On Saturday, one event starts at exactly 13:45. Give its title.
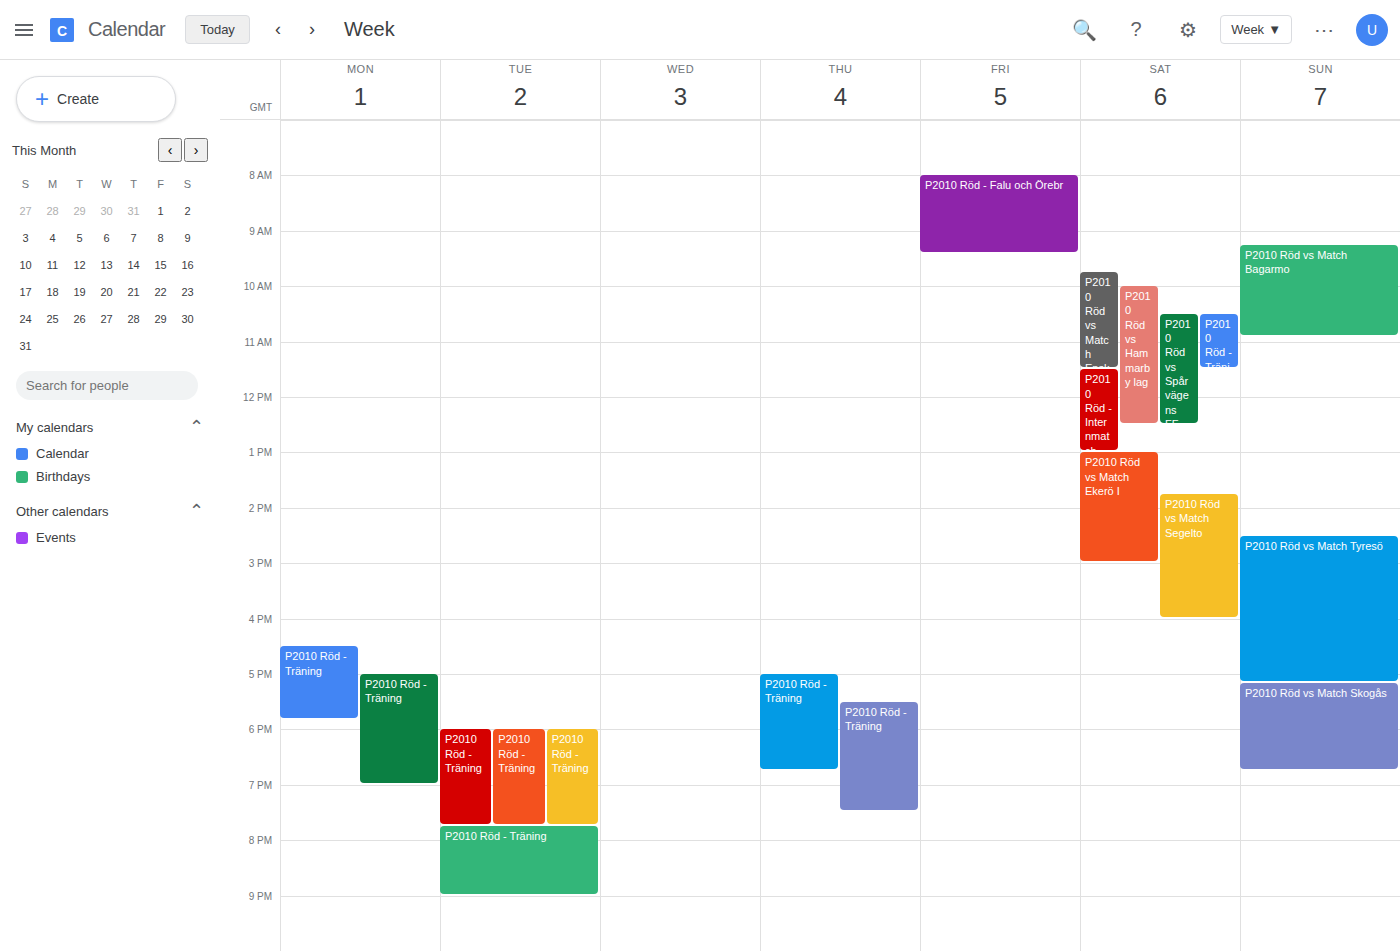
"P2010 Röd vs Match Segelto"